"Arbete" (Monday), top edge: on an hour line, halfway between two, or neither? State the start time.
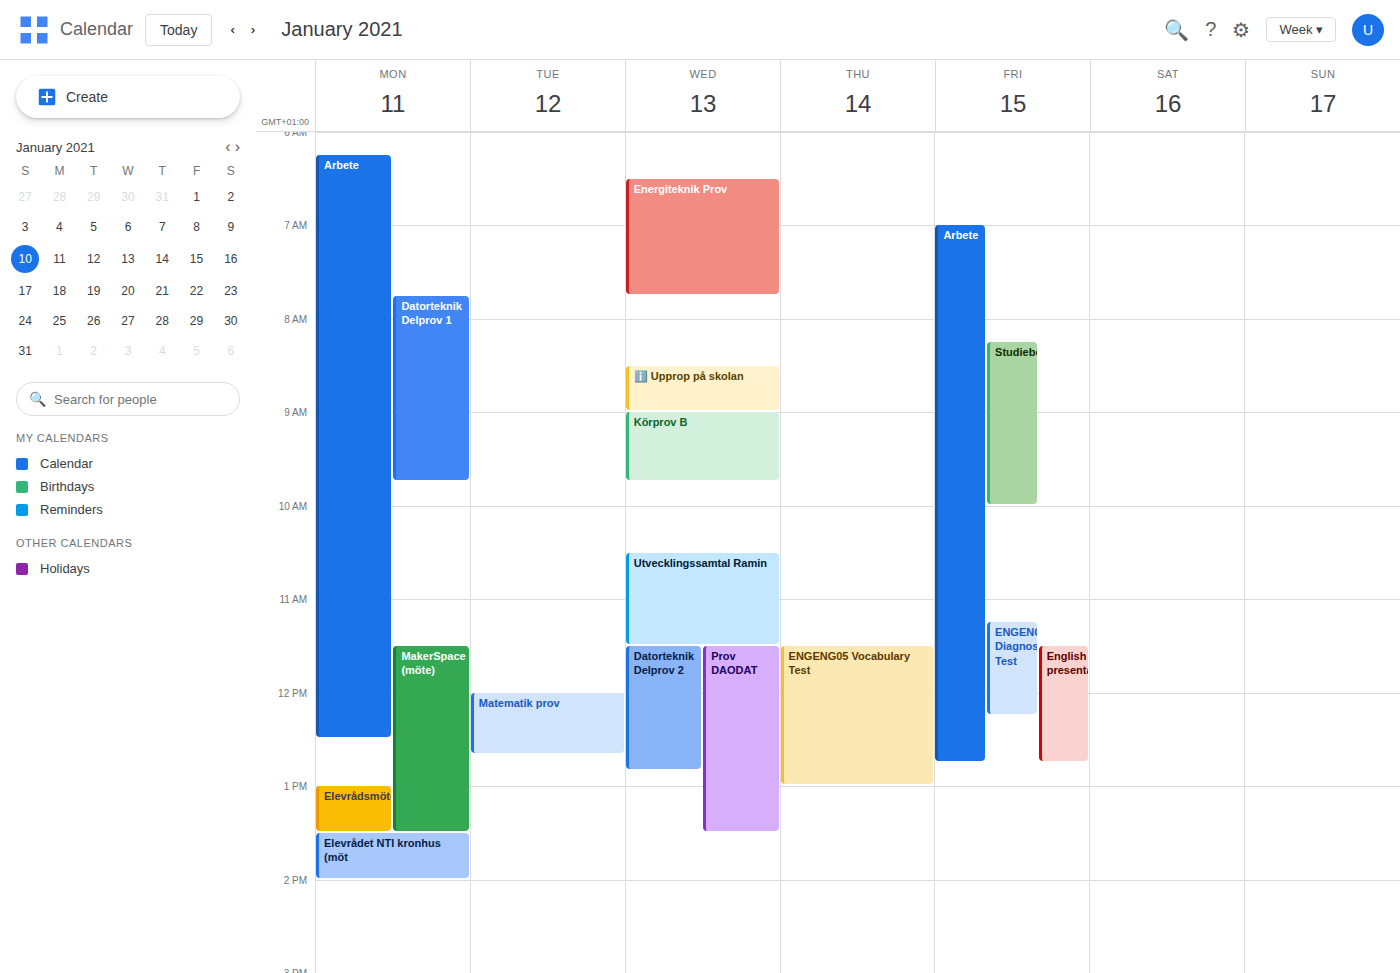
06:15 -- neither: a quarter of the way from the 06:00 line to the 07:00 line.